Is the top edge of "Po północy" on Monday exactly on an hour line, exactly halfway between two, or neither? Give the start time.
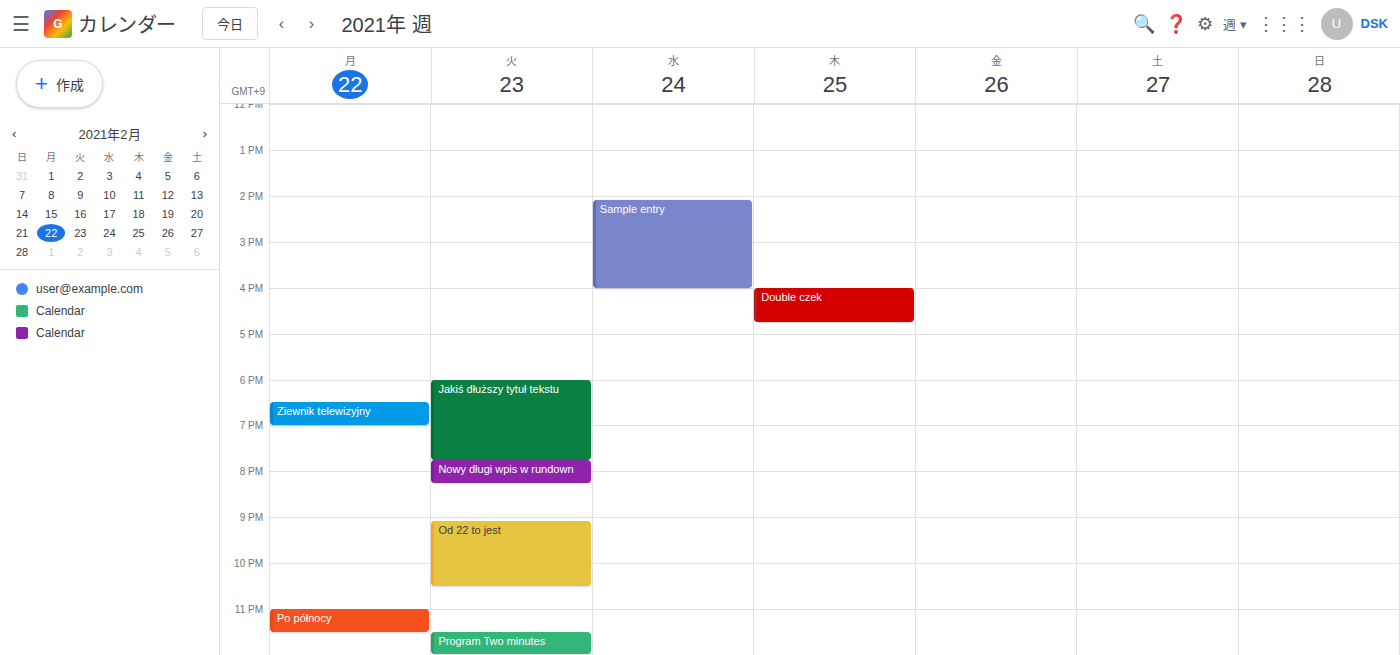
11:00 PM -- exactly on the 11 PM line.